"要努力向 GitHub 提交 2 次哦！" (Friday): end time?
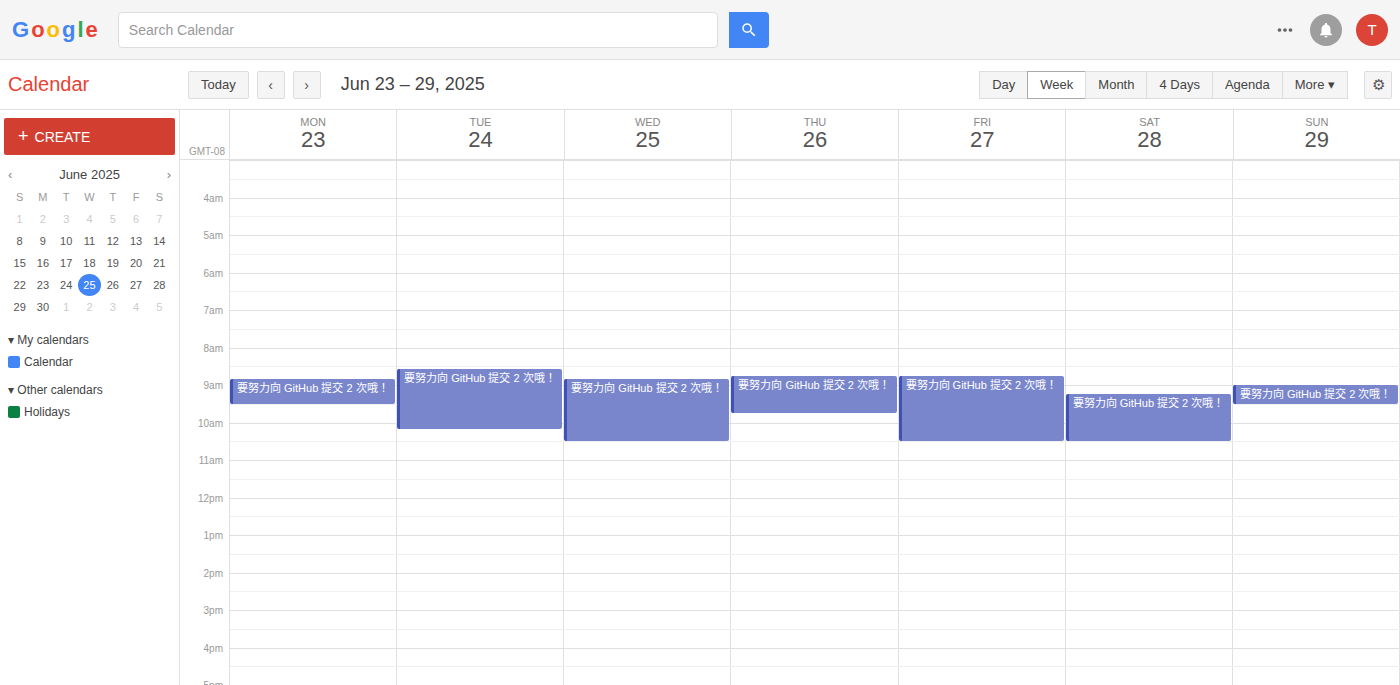
10:30 AM